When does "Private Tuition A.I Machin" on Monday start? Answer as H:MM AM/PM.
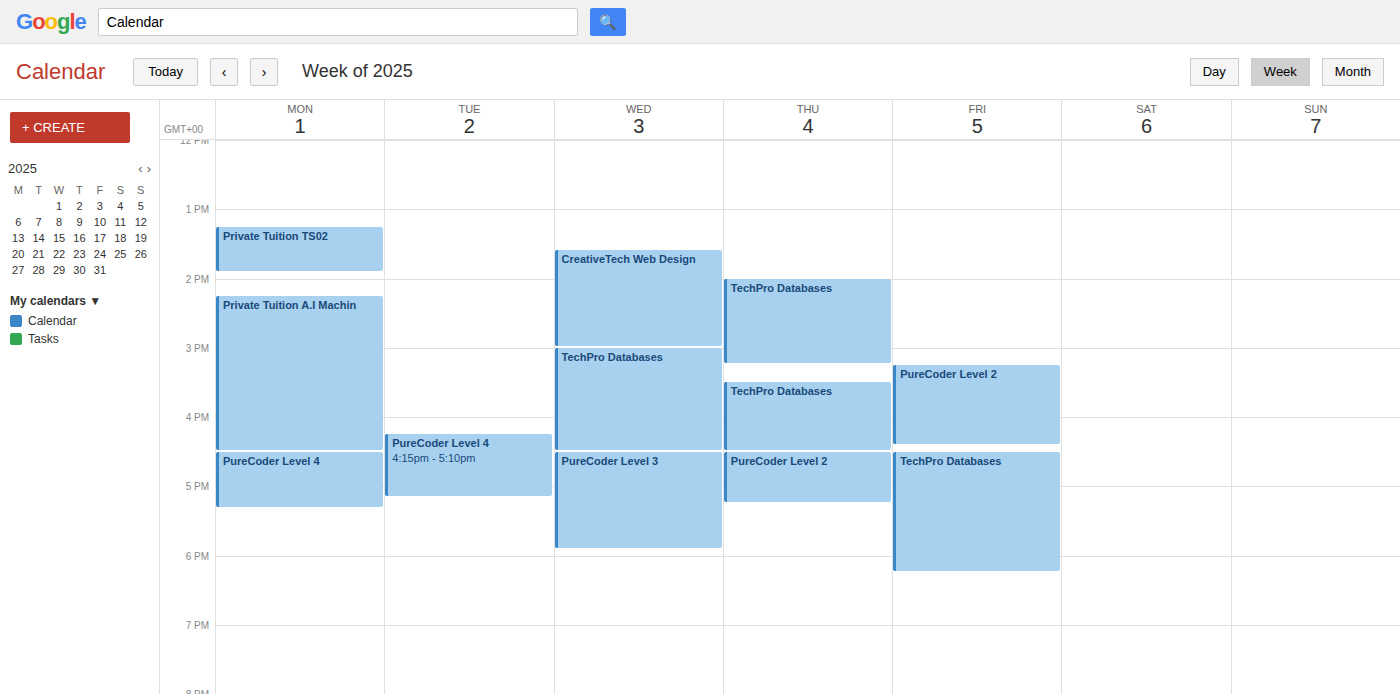
2:15 PM